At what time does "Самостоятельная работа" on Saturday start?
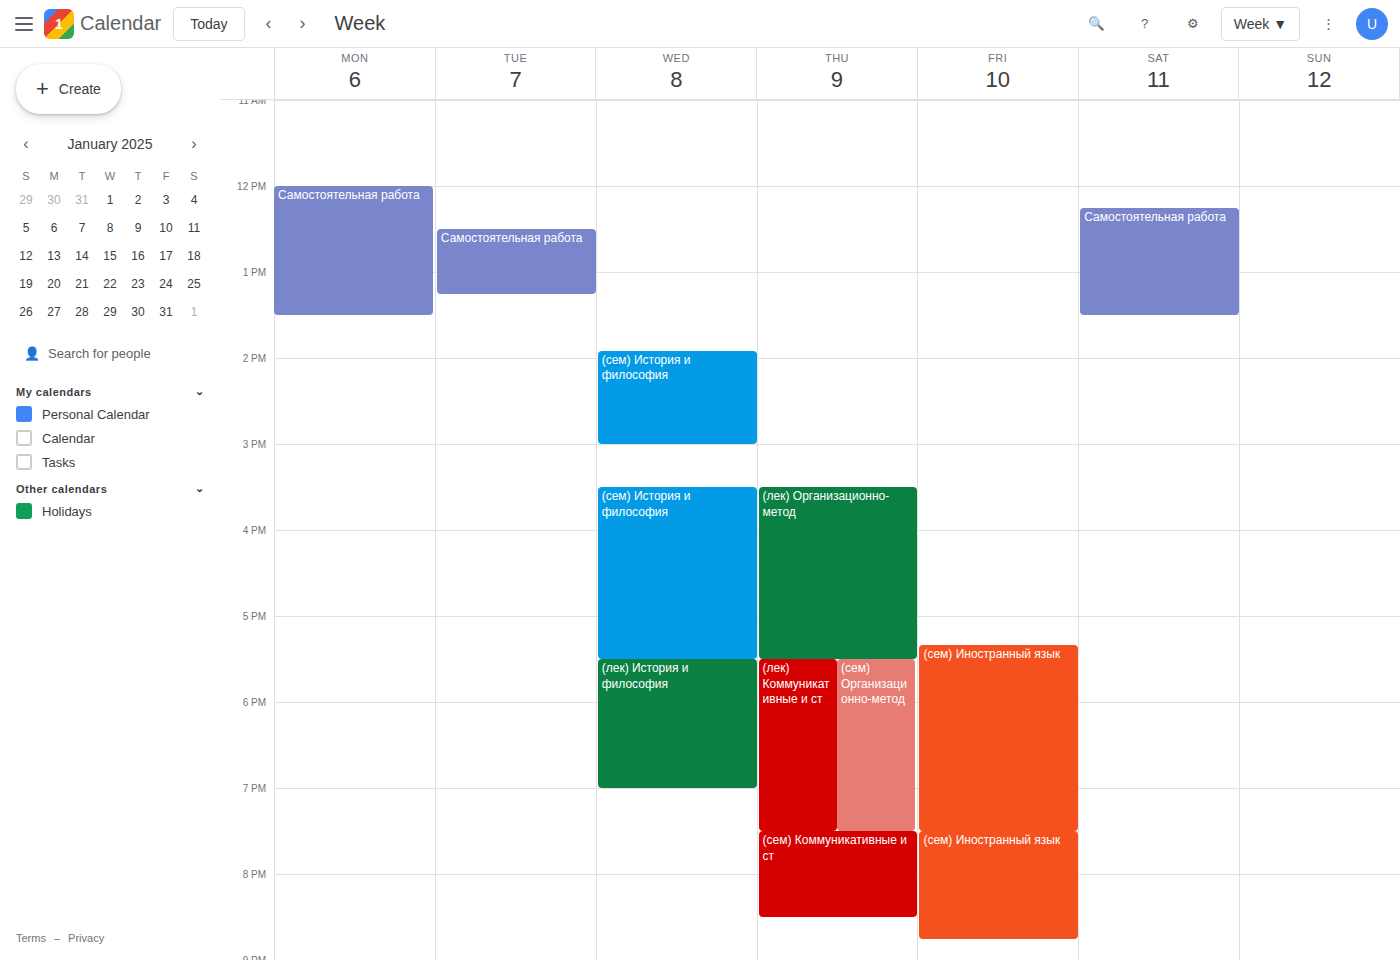
12:15 PM